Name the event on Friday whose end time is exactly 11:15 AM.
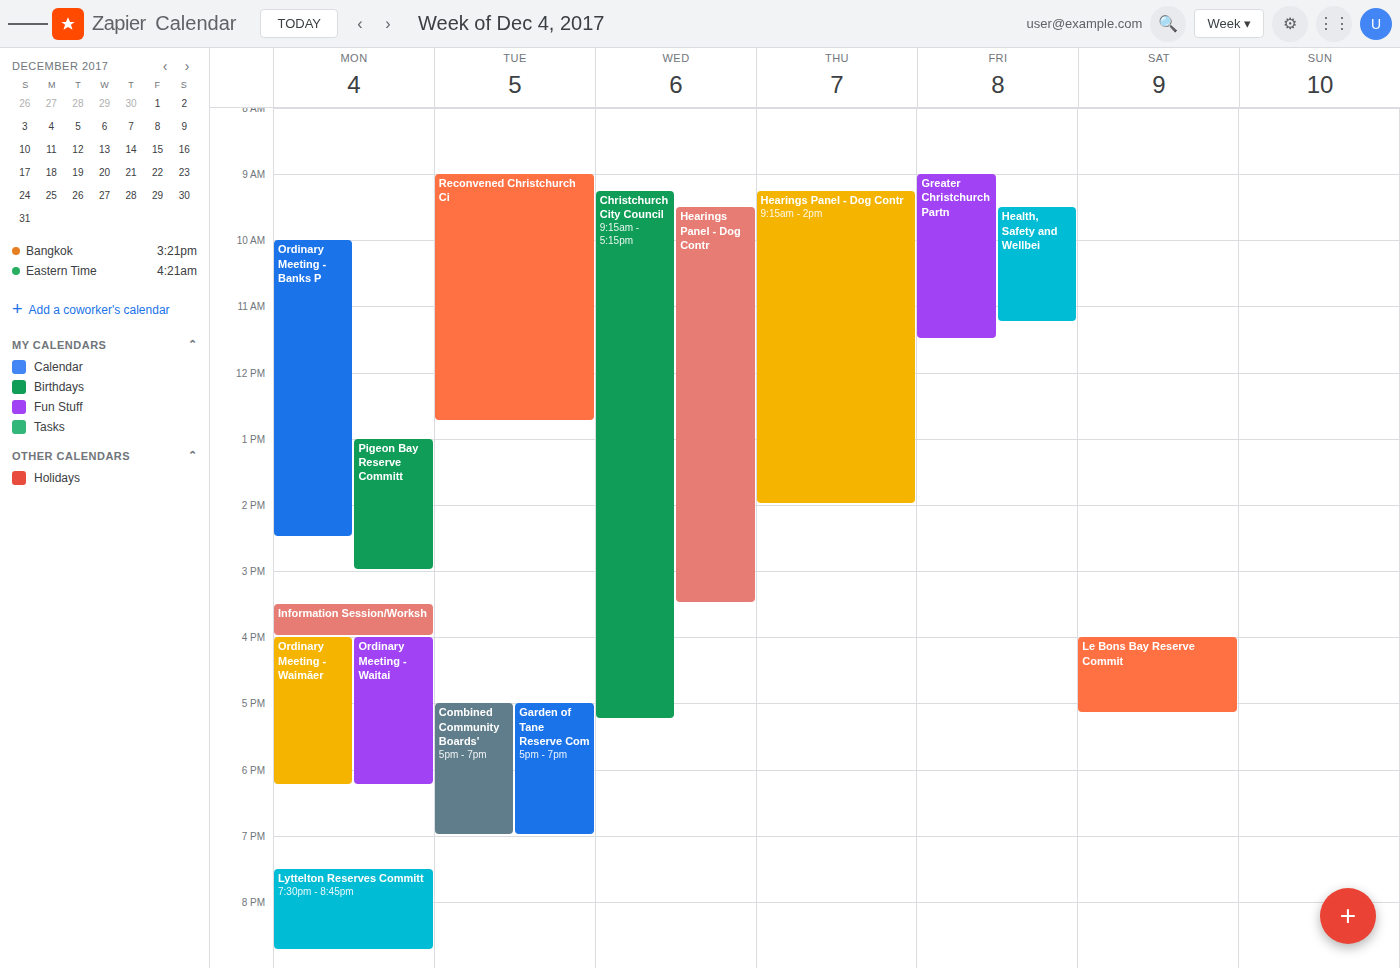
"Health, Safety and Wellbei"